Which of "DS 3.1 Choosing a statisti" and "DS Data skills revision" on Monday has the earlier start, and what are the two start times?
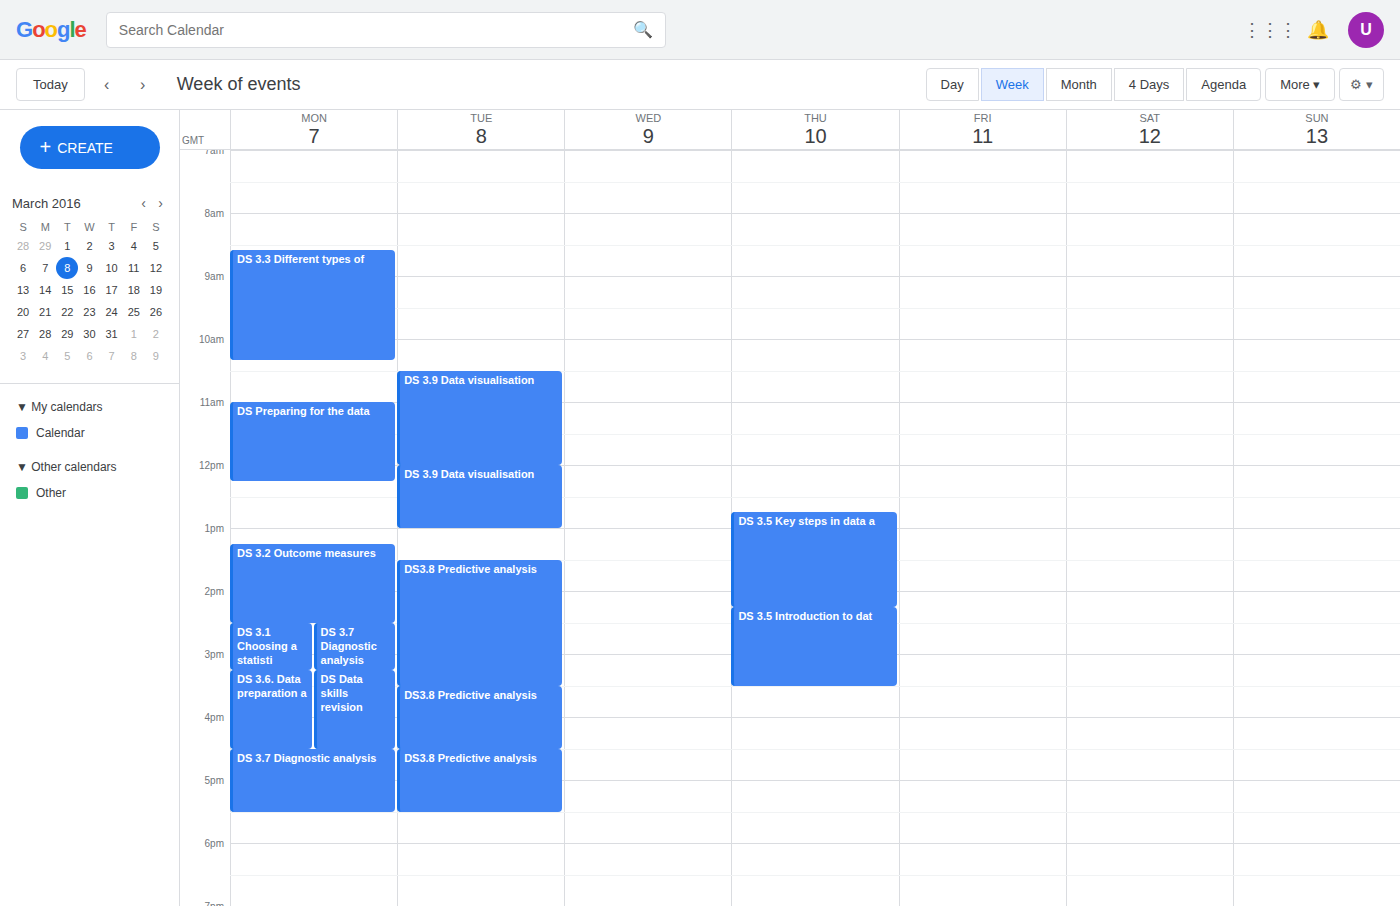
"DS 3.1 Choosing a statisti" 2:30 PM; "DS Data skills revision" 3:15 PM.